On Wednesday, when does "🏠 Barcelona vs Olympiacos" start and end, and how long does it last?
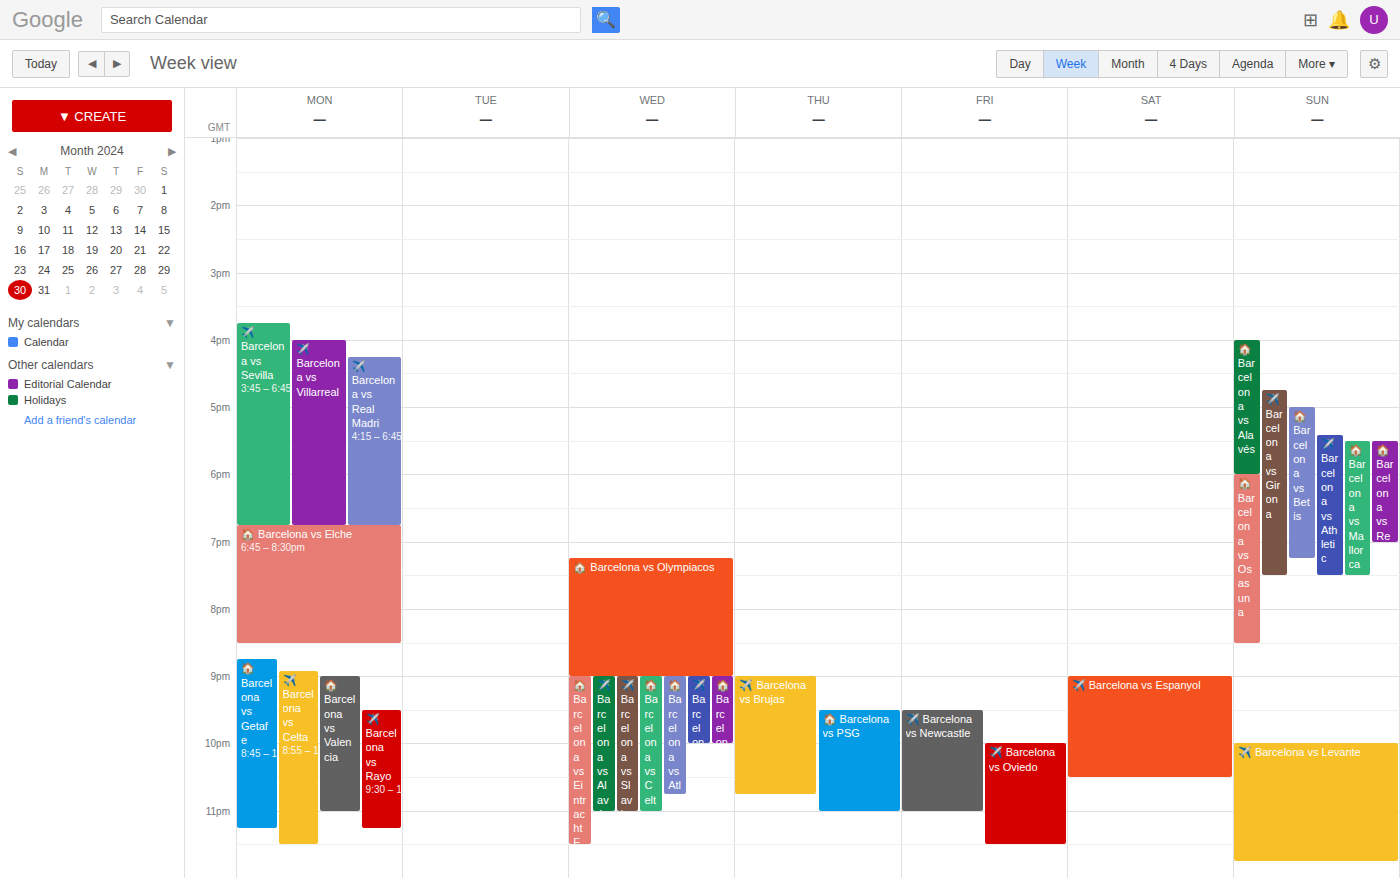
7:15 PM to 9:00 PM, 1 hour 45 minutes